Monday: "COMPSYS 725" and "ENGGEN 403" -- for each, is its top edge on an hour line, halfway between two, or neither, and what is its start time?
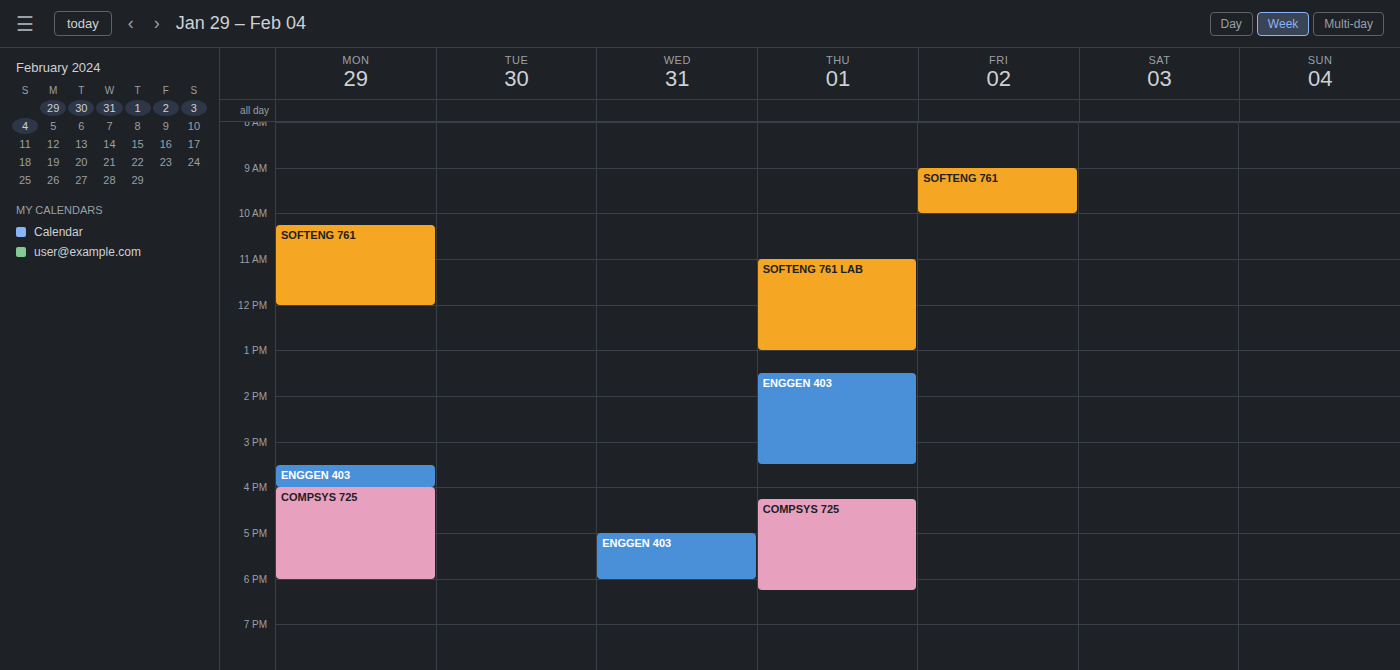
"COMPSYS 725": 4:00 PM, exactly on the 4 PM line. "ENGGEN 403": 3:30 PM, halfway between the 3 PM and 4 PM lines.